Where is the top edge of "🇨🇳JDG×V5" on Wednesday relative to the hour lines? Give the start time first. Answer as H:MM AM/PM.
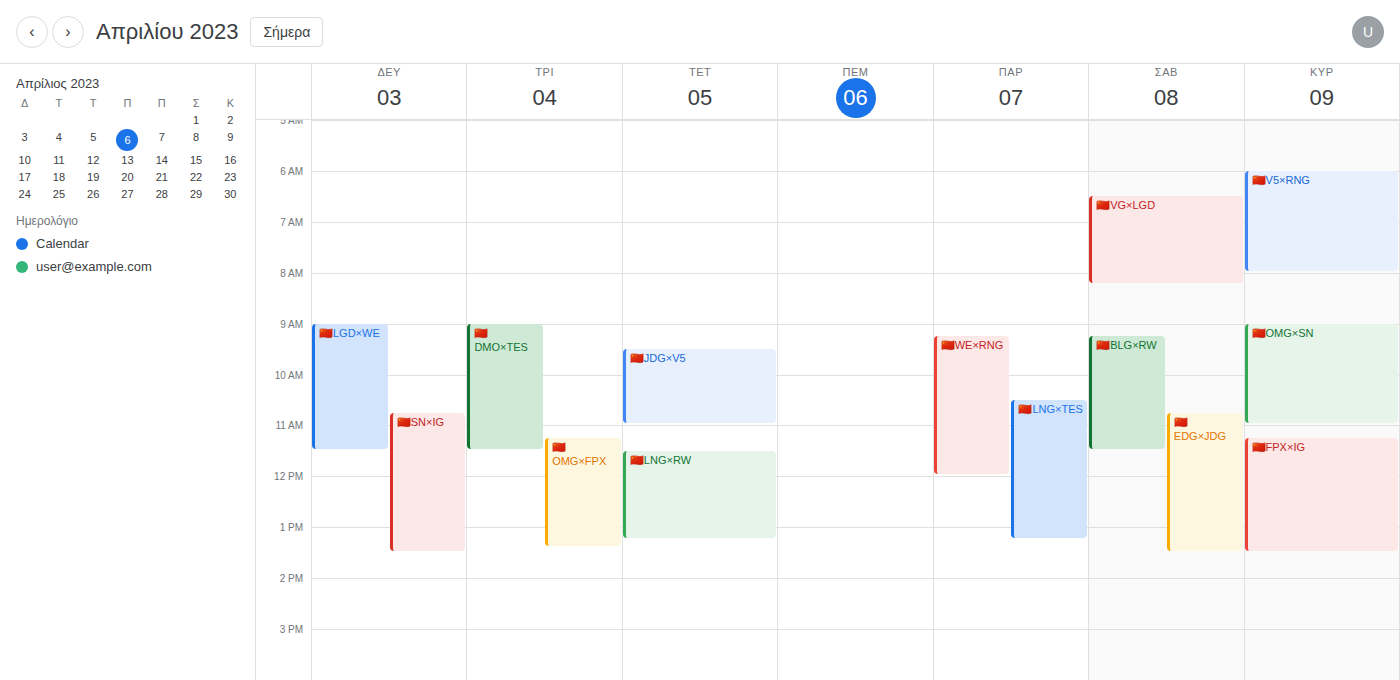
9:30 AM -- halfway between the 9 AM and 10 AM lines.